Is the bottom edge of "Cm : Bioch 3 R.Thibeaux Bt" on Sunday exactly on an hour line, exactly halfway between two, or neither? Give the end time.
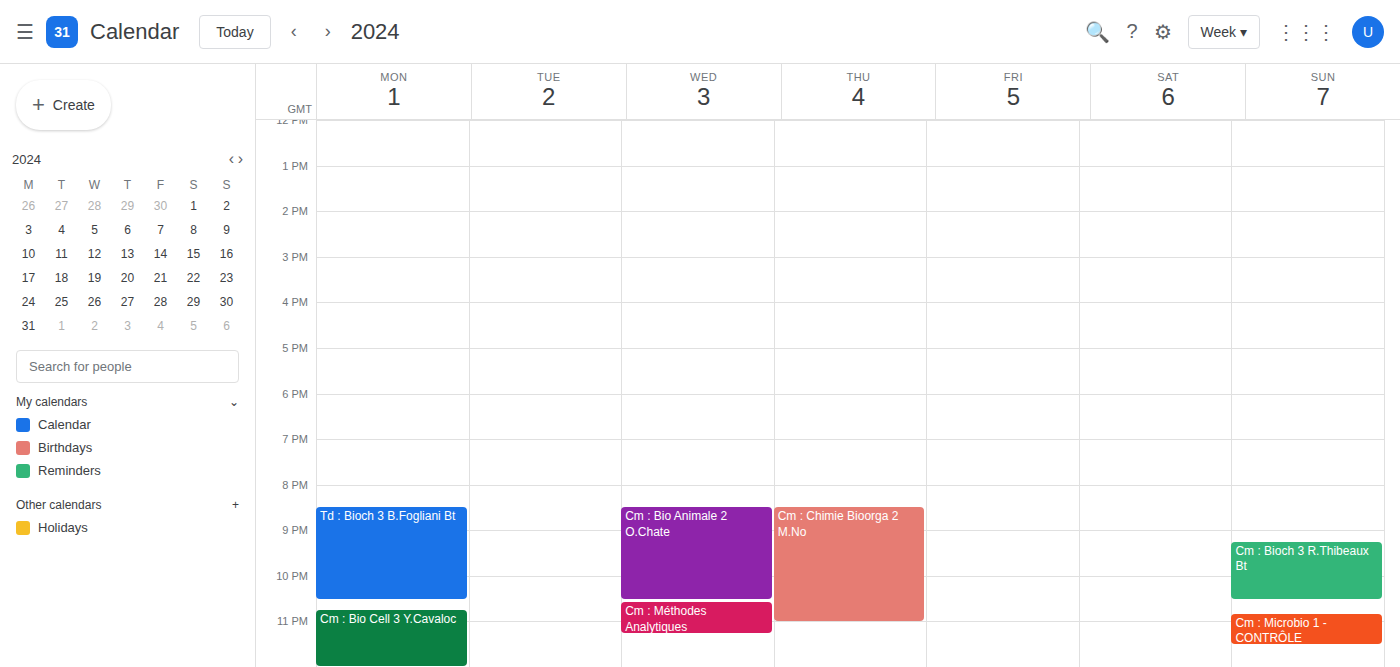
10:30 PM -- halfway between the 10 PM and 11 PM lines.